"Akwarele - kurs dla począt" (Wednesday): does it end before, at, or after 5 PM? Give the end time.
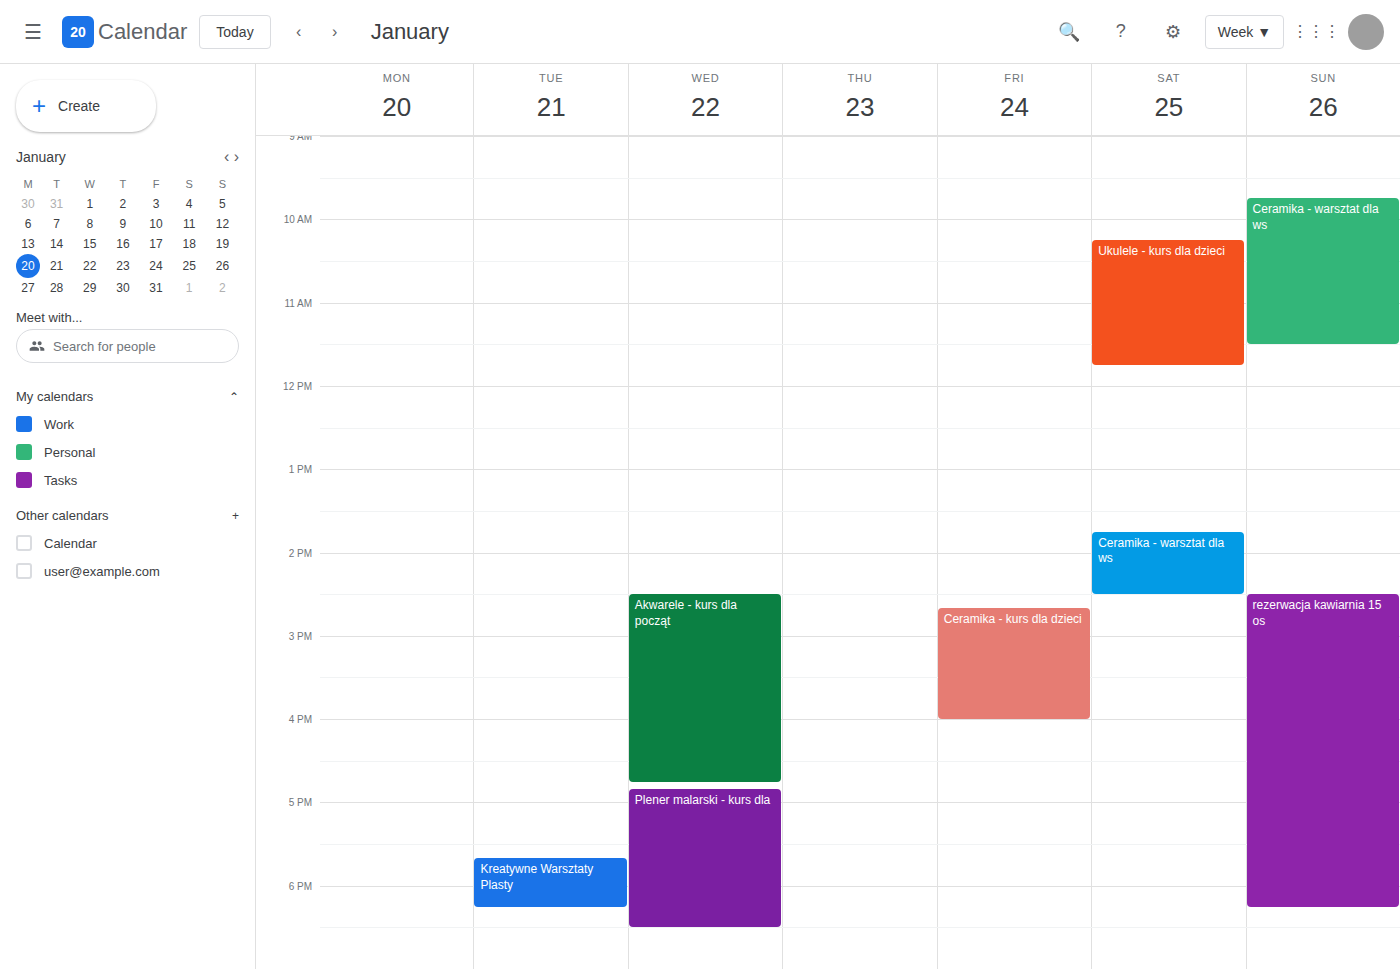
4:45 PM -- before 5 PM, 15 minutes above the 5 PM line.